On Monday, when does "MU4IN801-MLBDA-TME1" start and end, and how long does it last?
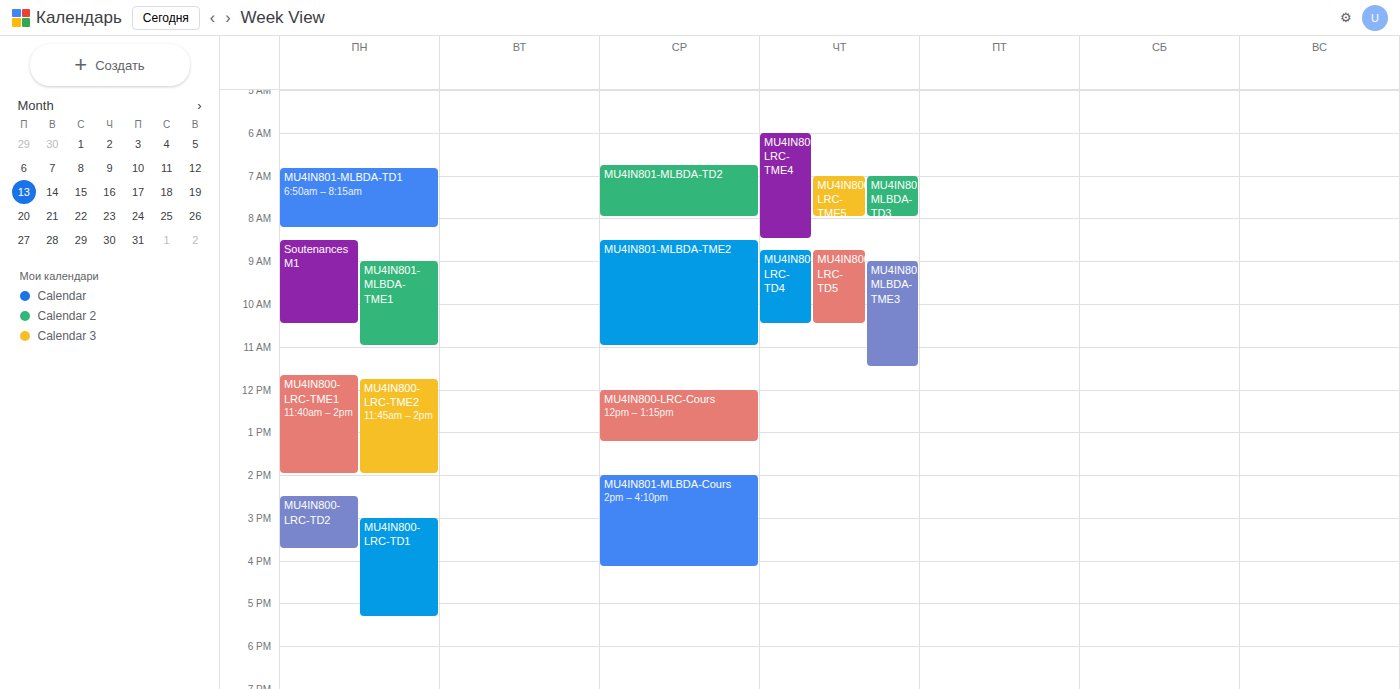
9:00 AM to 11:00 AM, 2 hours